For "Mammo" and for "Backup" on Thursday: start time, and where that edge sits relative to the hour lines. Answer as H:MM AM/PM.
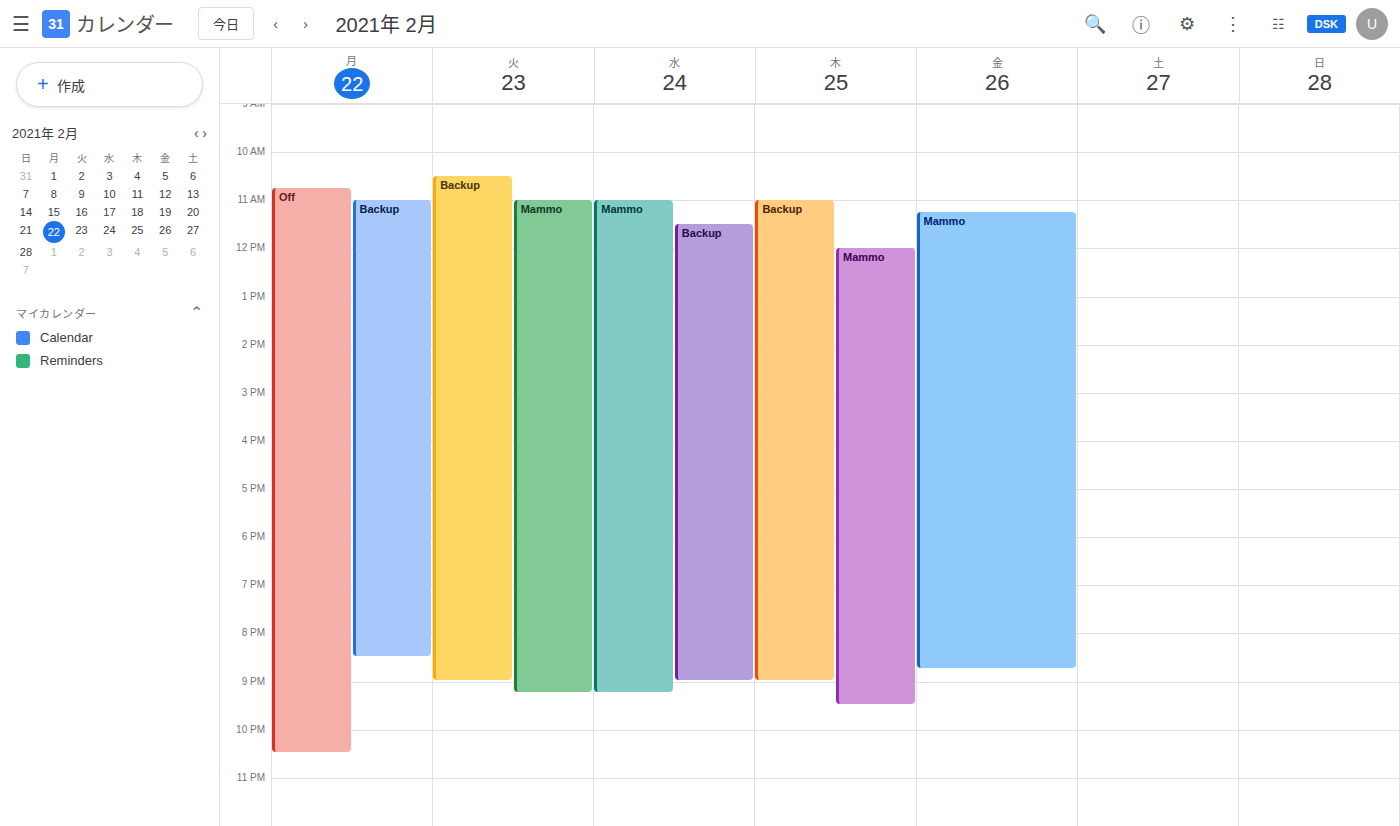
"Mammo": 12:00 PM, exactly on the 12 PM line. "Backup": 11:00 AM, exactly on the 11 AM line.